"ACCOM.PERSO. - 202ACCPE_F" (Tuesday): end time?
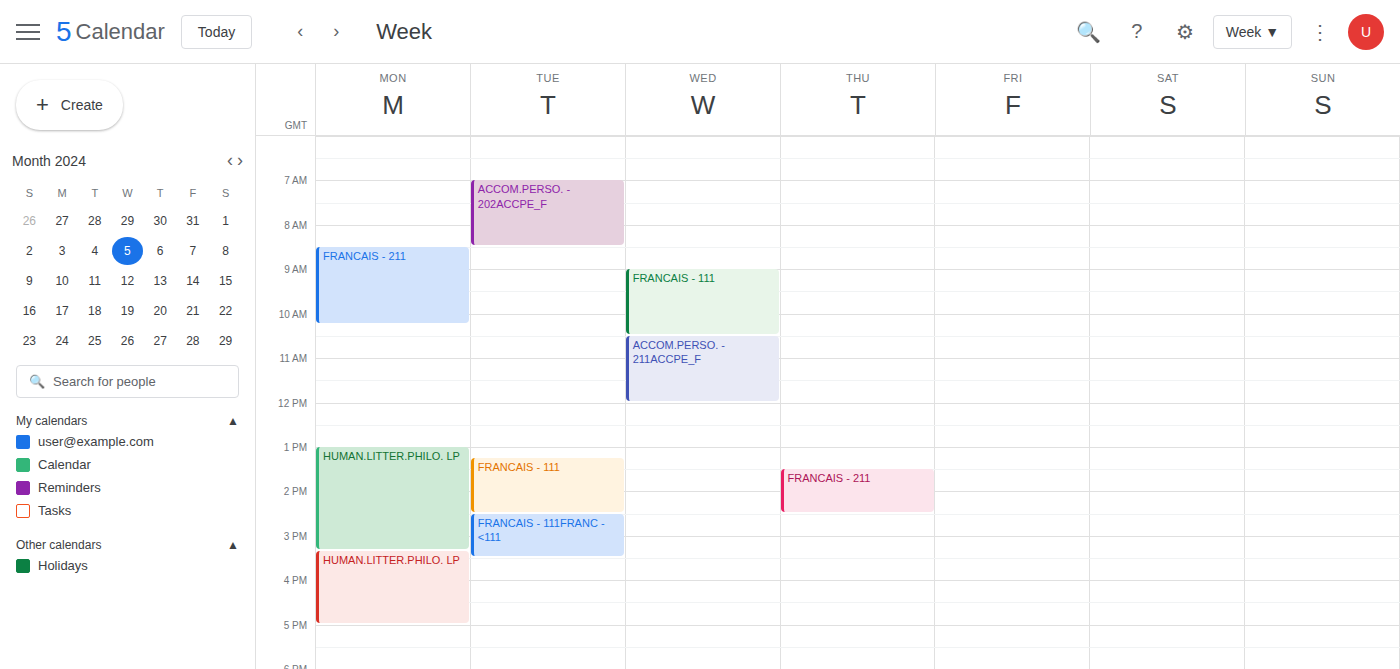
08:30